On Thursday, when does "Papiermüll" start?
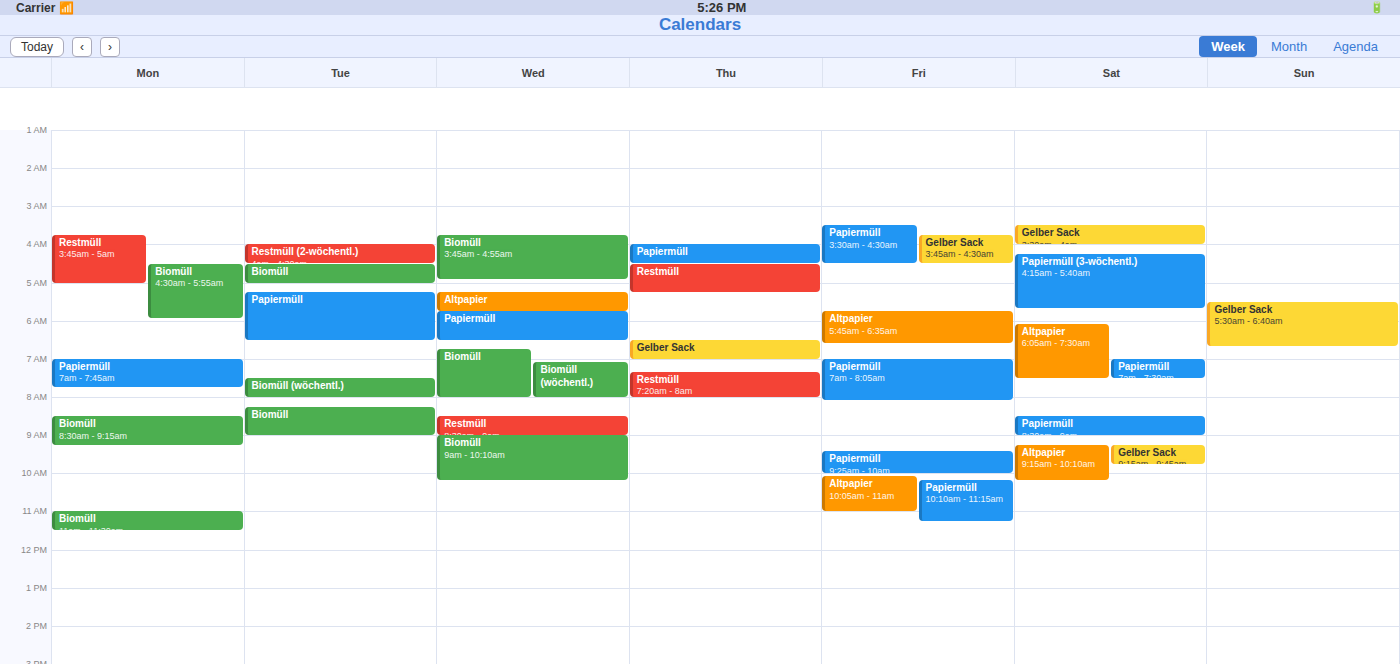
4:00 AM